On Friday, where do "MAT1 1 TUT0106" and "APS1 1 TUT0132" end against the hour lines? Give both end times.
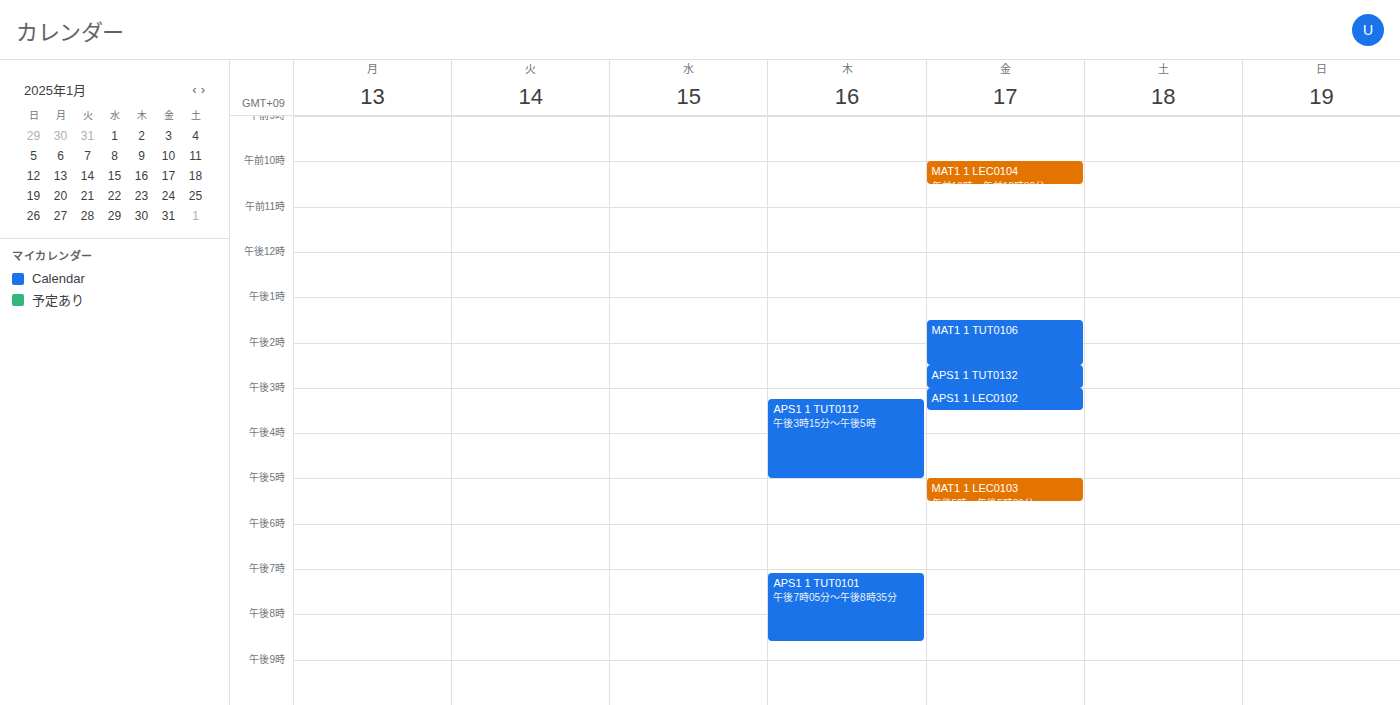
"MAT1 1 TUT0106": 2:30 PM, halfway between the 2 PM and 3 PM lines. "APS1 1 TUT0132": 3:00 PM, exactly on the 3 PM line.